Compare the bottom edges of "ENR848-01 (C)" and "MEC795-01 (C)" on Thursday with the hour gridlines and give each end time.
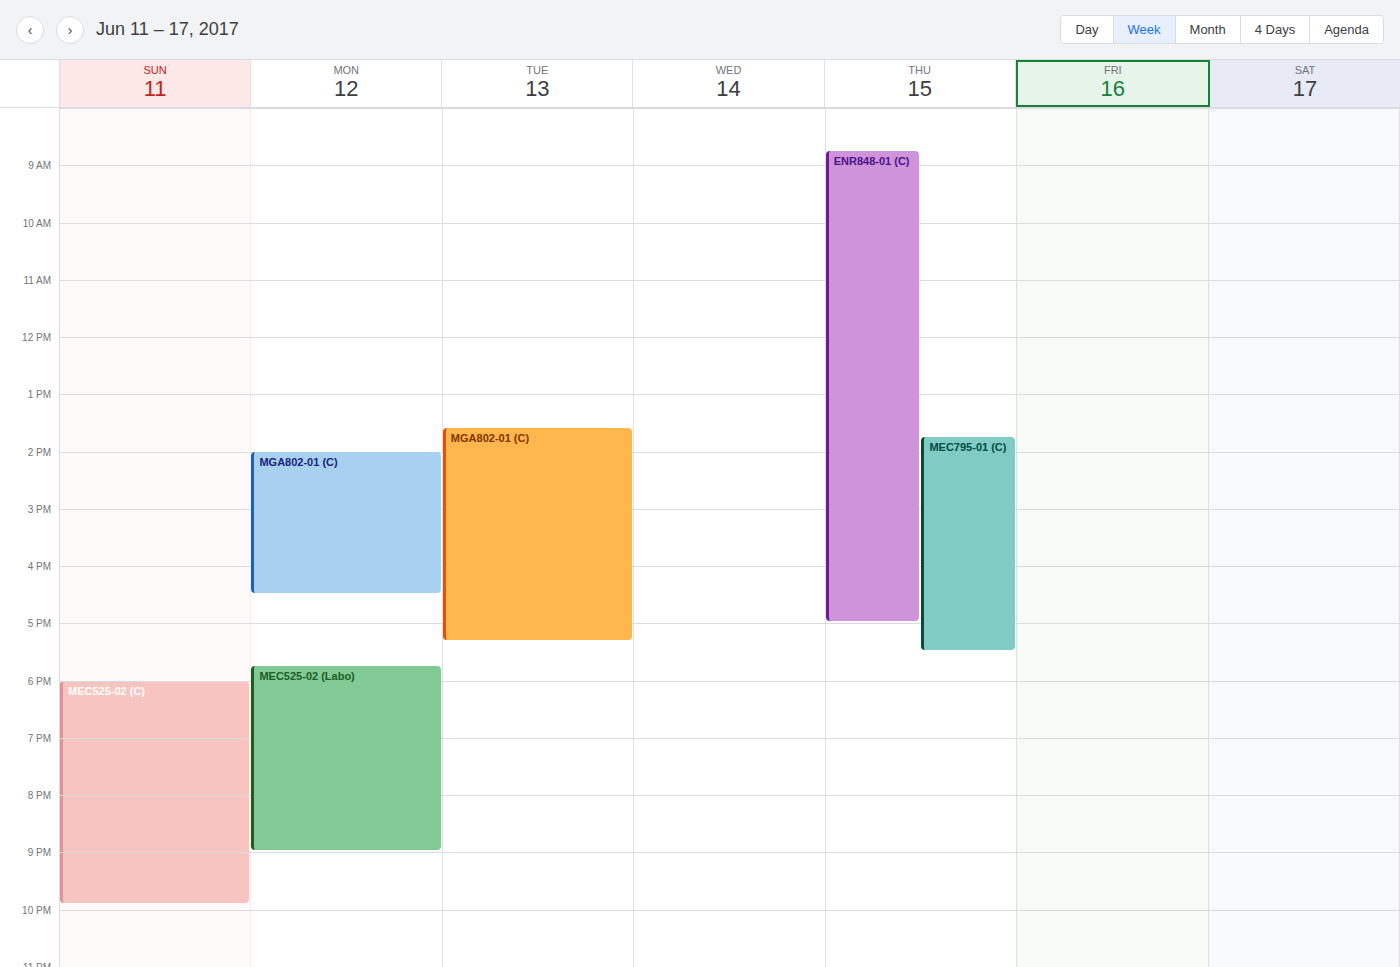
"ENR848-01 (C)": 5:00 PM, exactly on the 5 PM line. "MEC795-01 (C)": 5:30 PM, halfway between the 5 PM and 6 PM lines.